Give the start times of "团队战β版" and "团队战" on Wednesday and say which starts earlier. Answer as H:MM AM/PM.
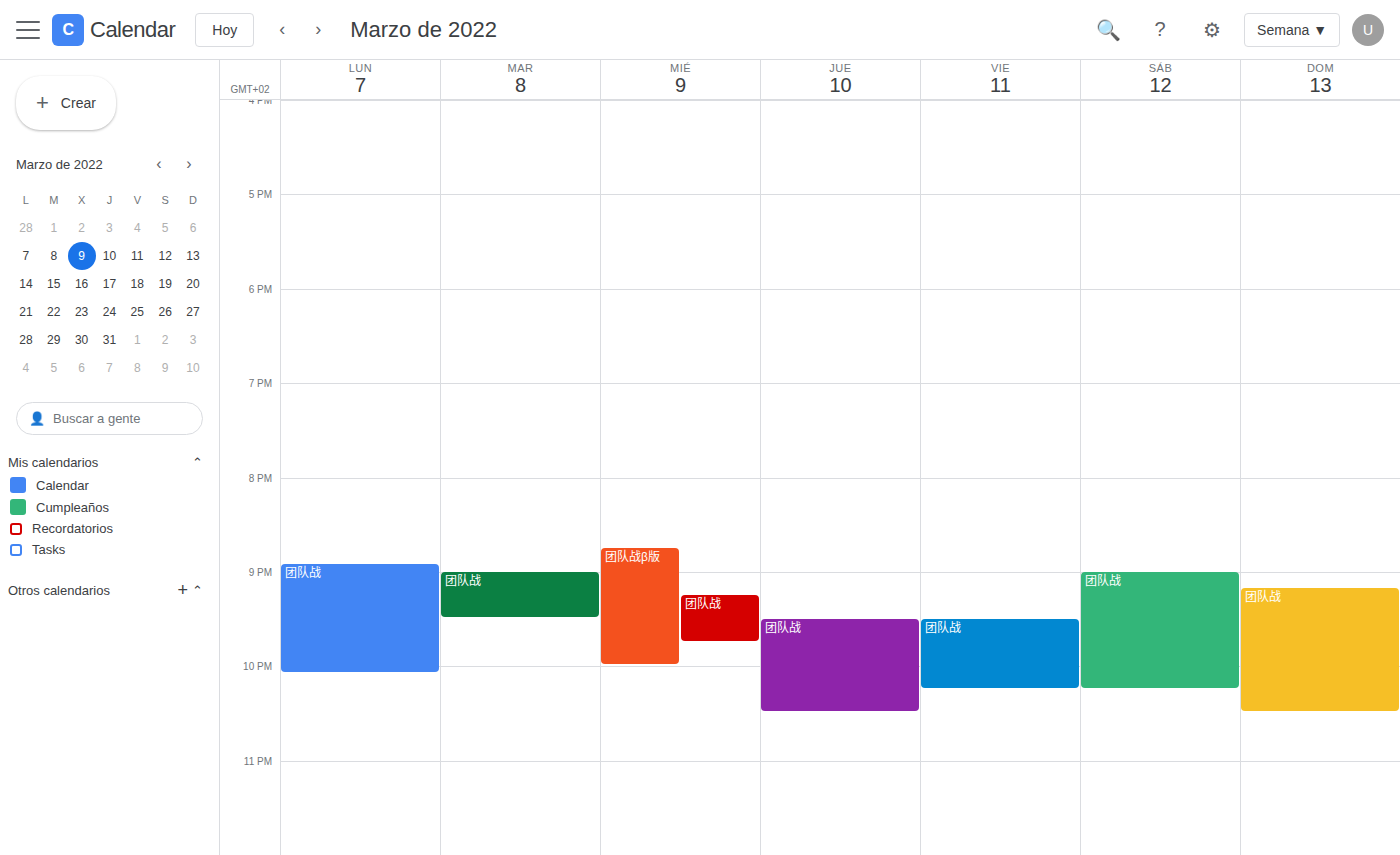
"团队战β版" 8:45 PM; "团队战" 9:15 PM.